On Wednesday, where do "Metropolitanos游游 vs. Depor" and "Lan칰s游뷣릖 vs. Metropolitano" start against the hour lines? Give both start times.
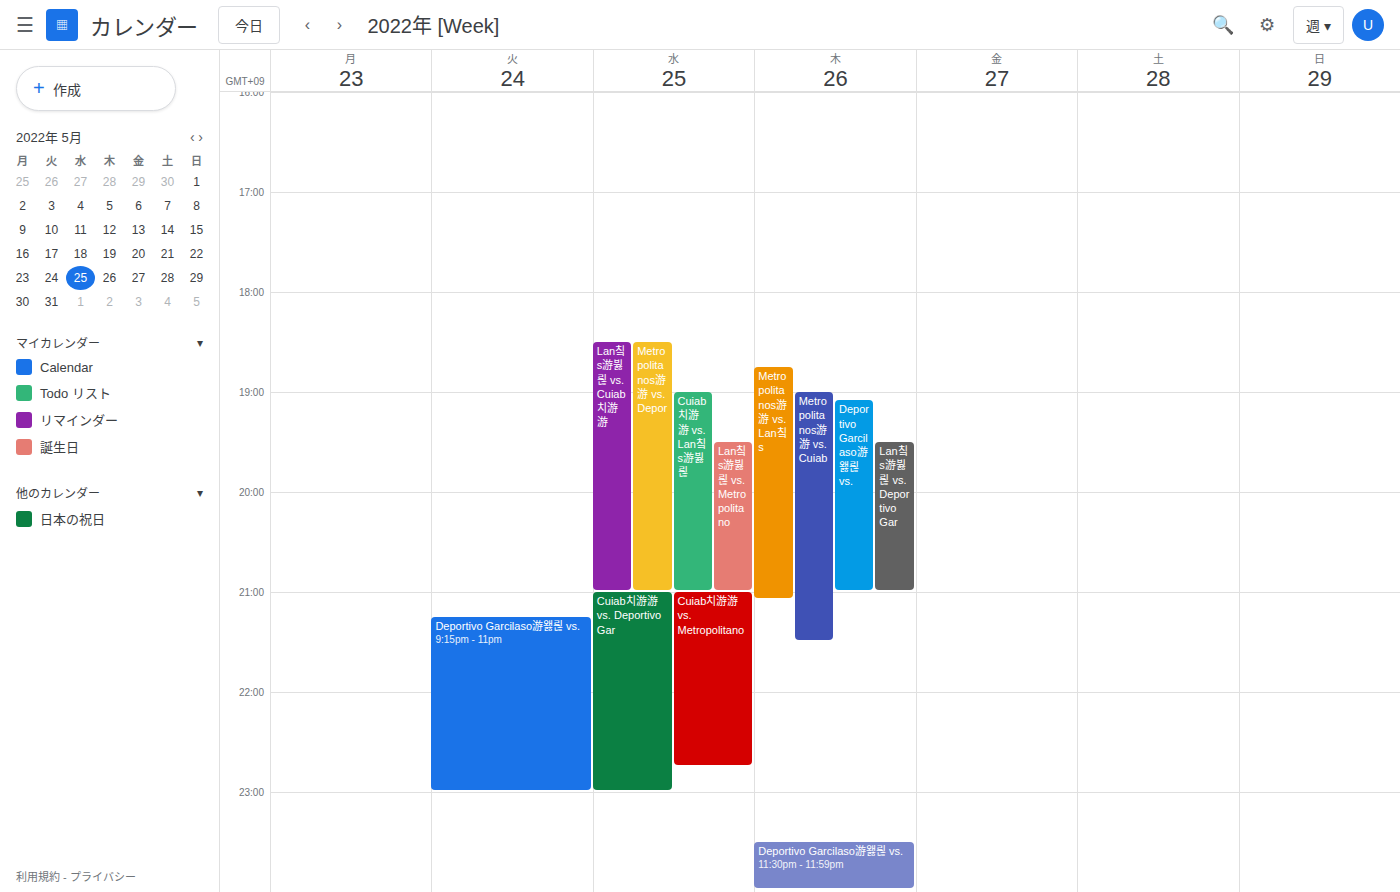
"Metropolitanos游游 vs. Depor": 18:30, halfway between the 18:00 and 19:00 lines. "Lan칰s游뷣릖 vs. Metropolitano": 19:30, halfway between the 19:00 and 20:00 lines.